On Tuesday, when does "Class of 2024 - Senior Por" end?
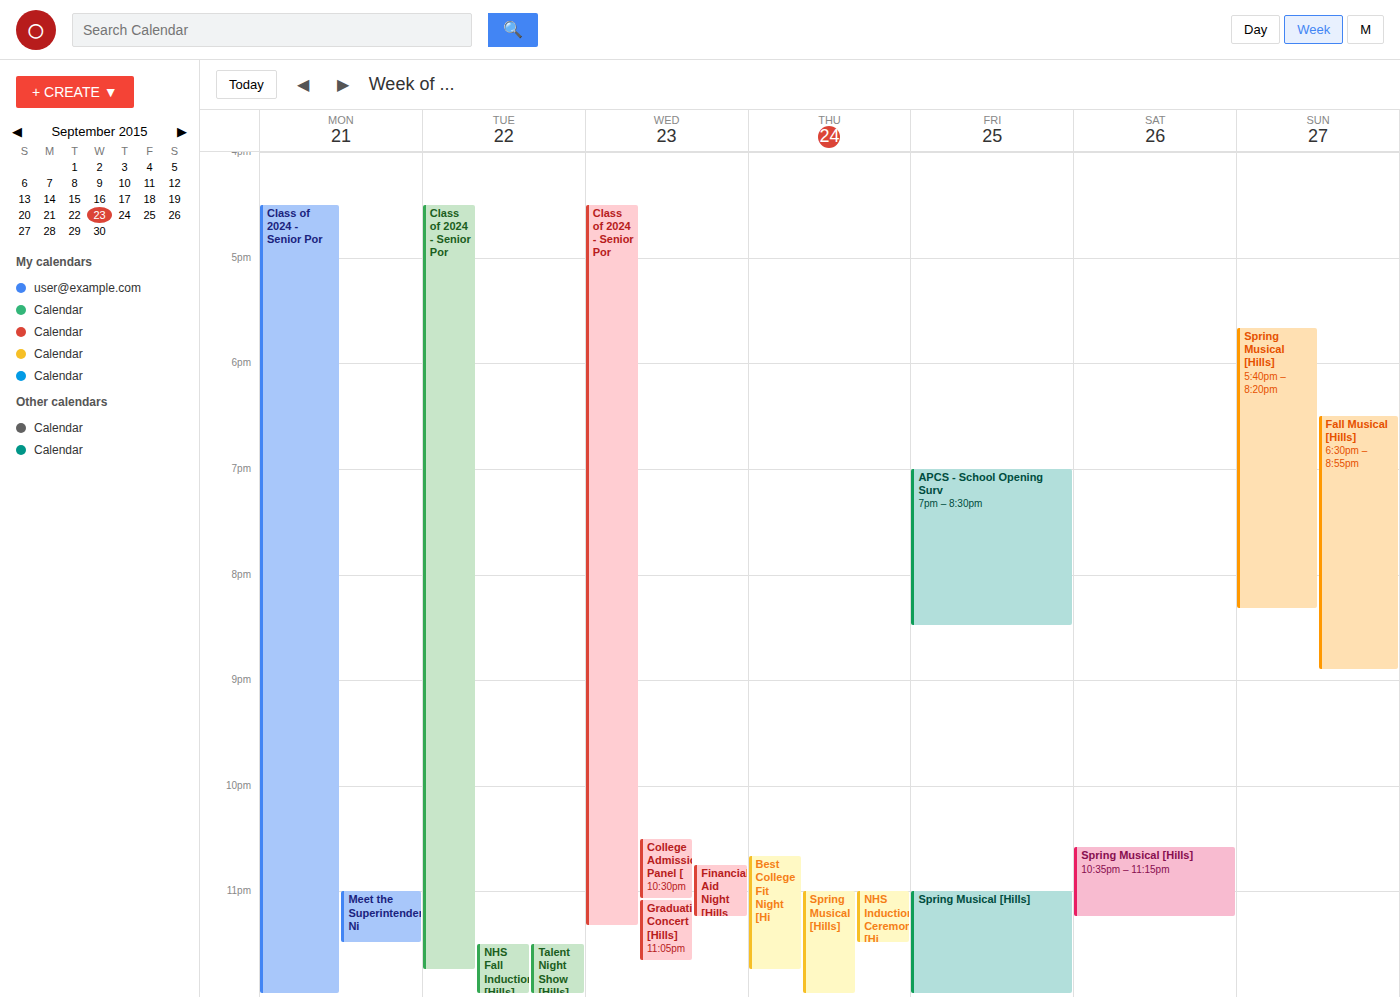
11:45 PM